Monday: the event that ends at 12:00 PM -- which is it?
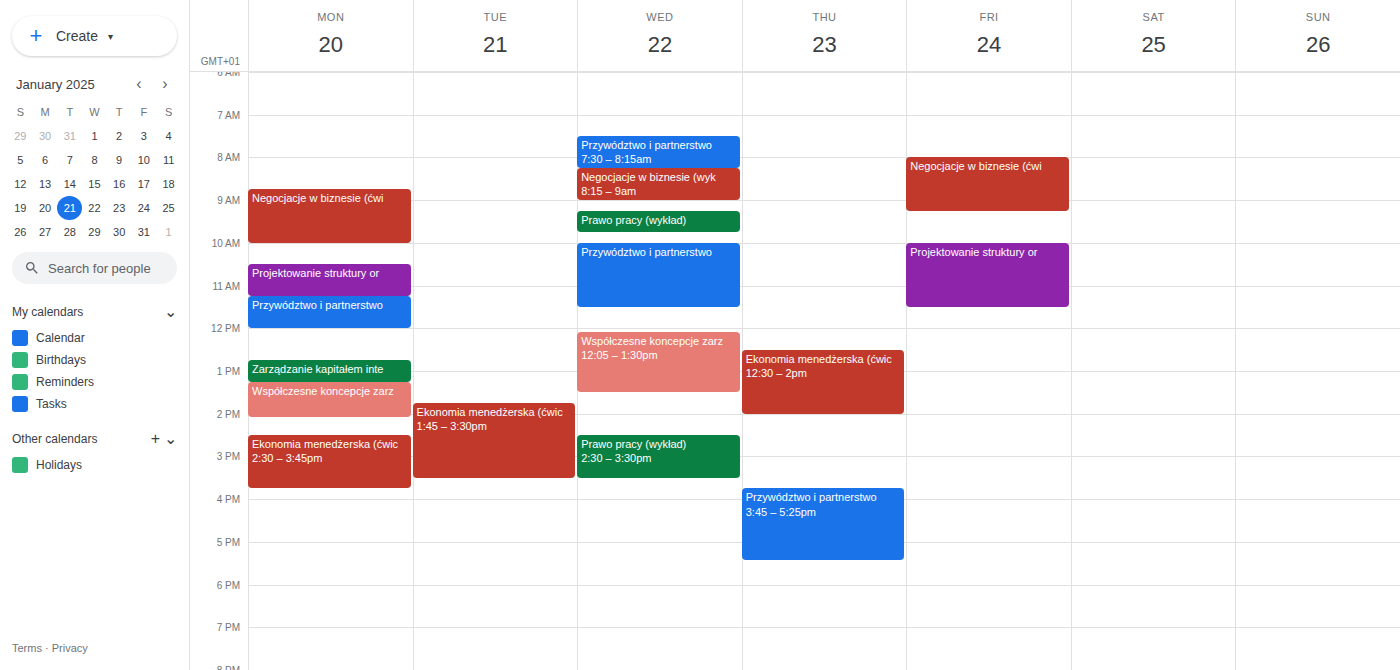
"Przywództwo i partnerstwo"